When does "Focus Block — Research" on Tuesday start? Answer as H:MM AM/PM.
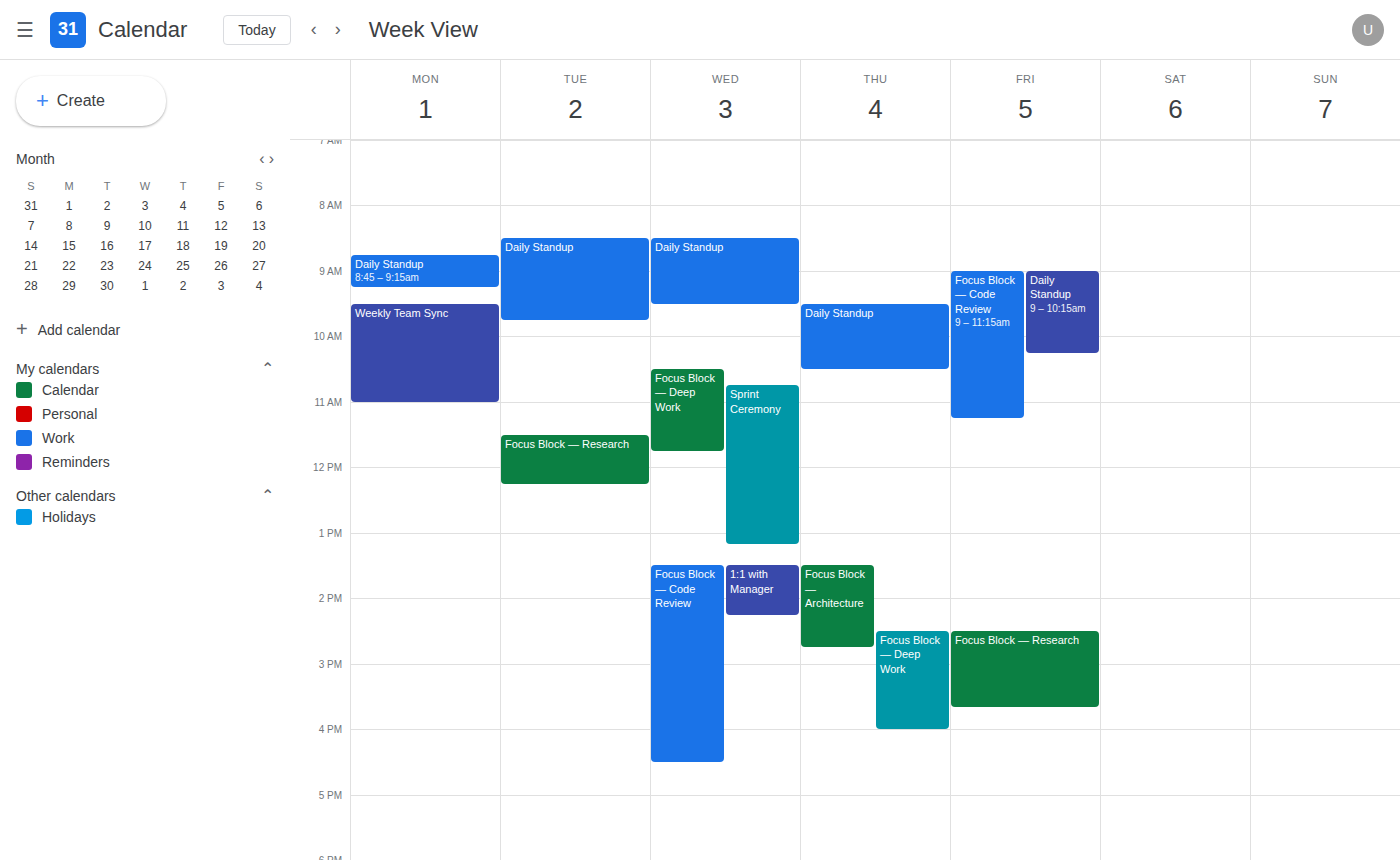
11:30 AM